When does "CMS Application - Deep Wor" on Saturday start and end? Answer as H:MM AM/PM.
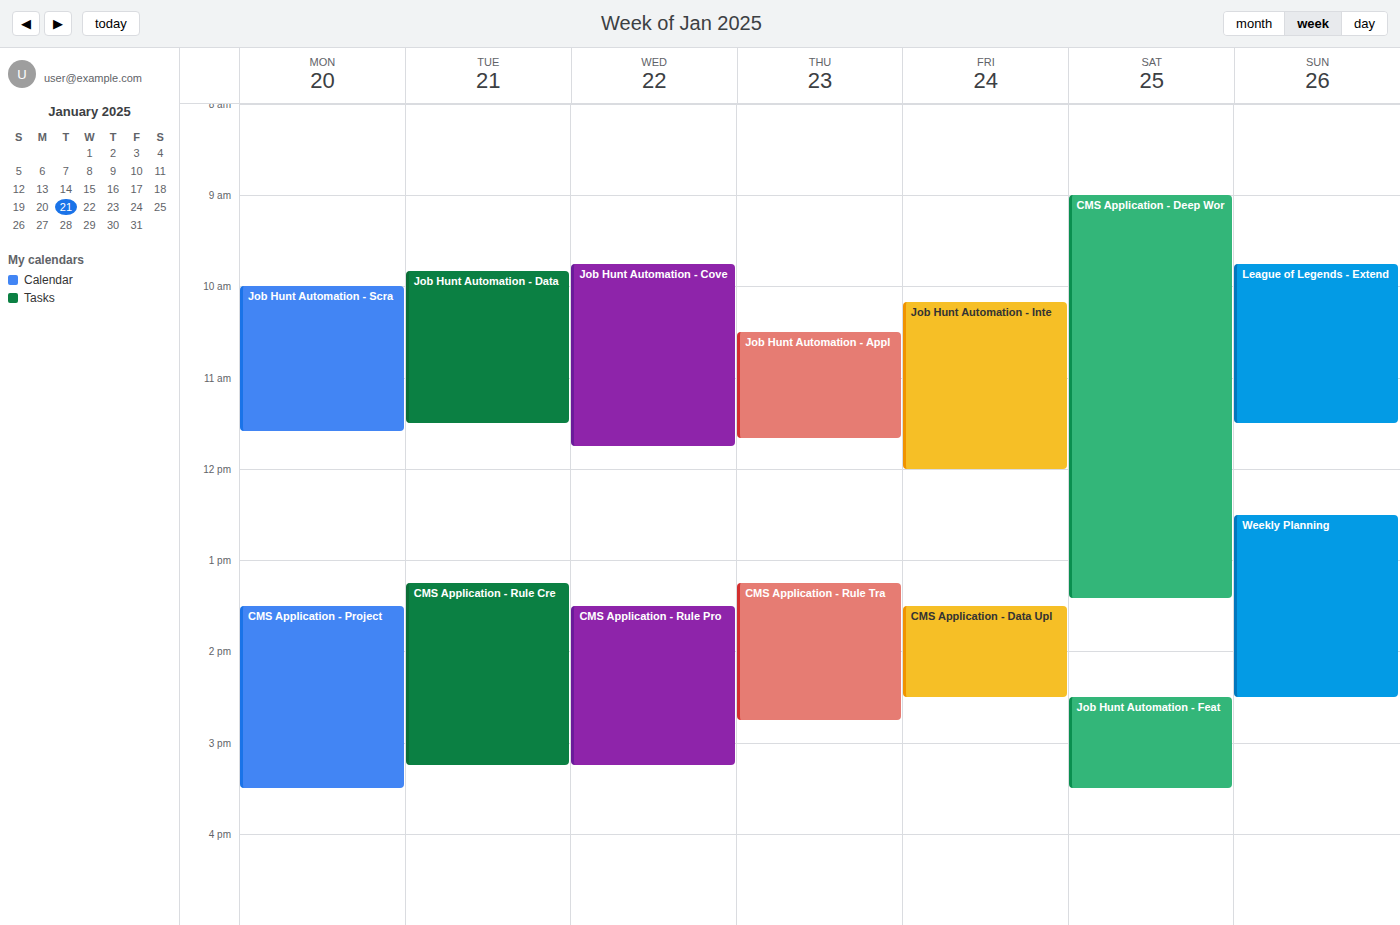
9:00 AM to 1:25 PM